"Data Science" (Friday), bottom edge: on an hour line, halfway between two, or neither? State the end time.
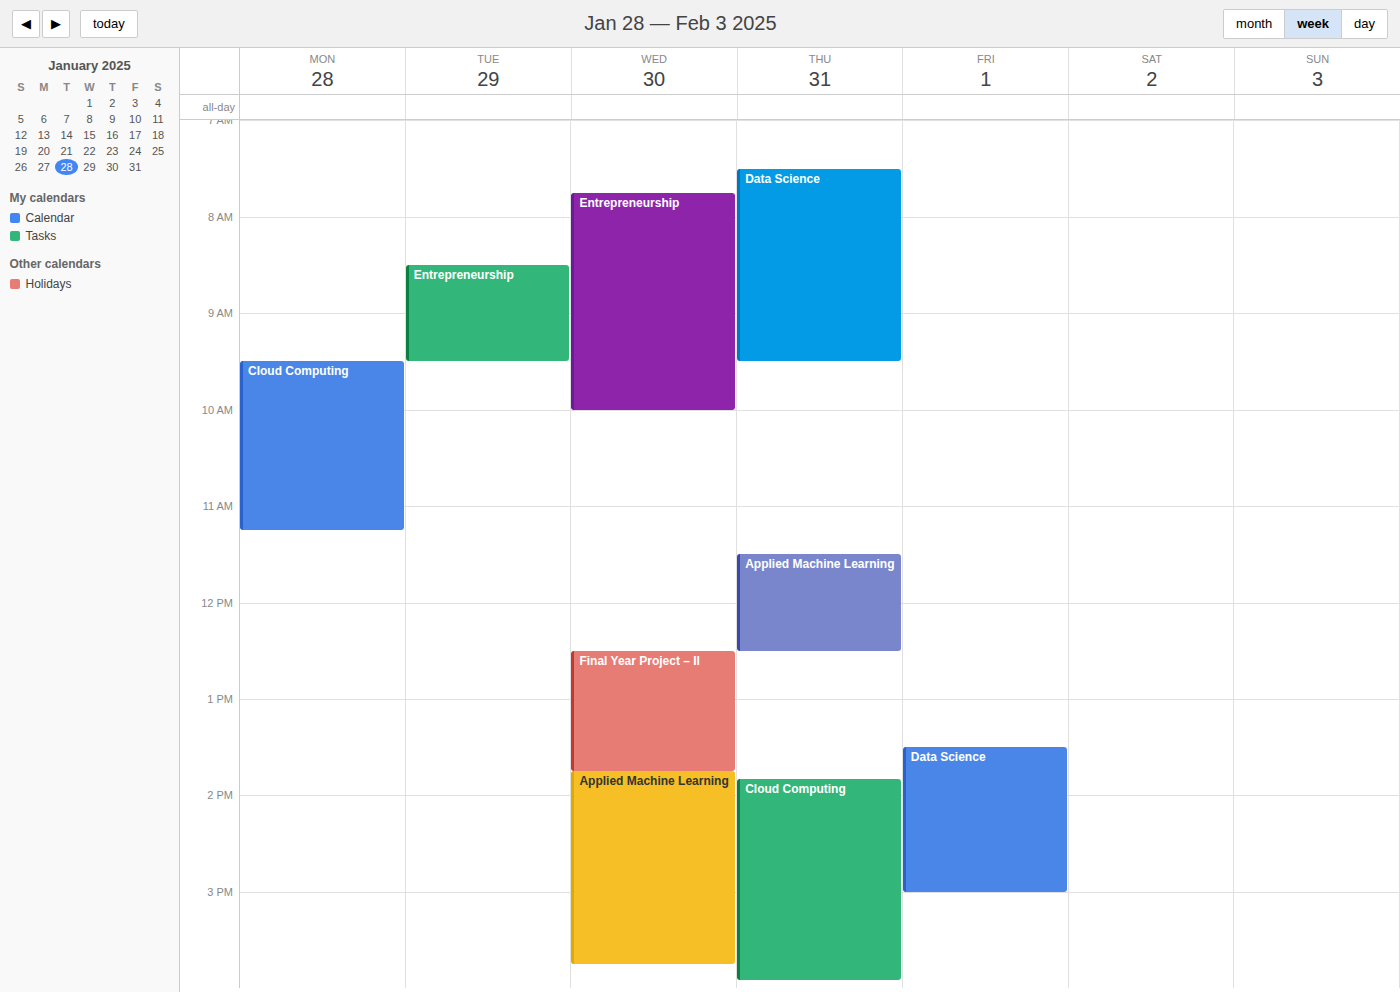
3:00 PM -- exactly on the 3 PM line.